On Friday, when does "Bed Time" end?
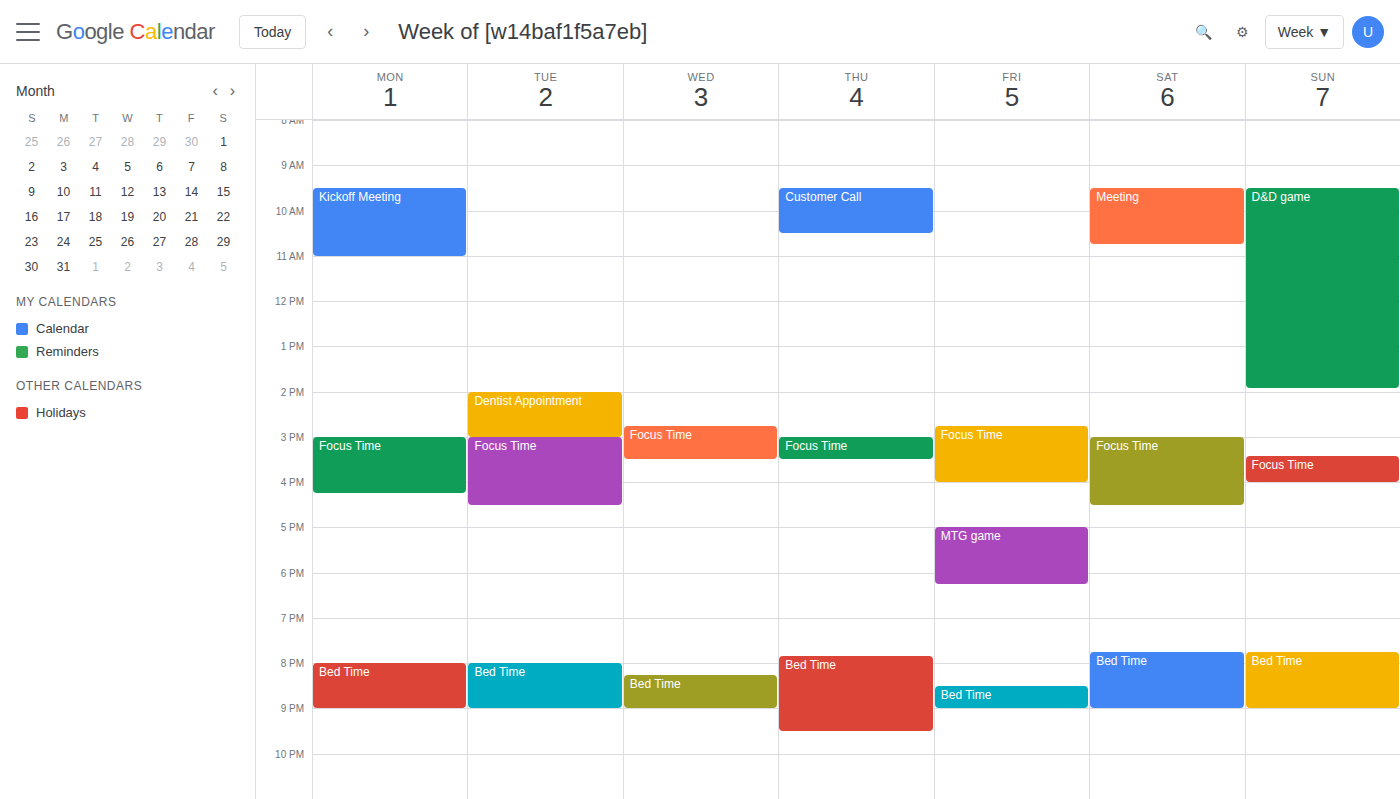
21:00